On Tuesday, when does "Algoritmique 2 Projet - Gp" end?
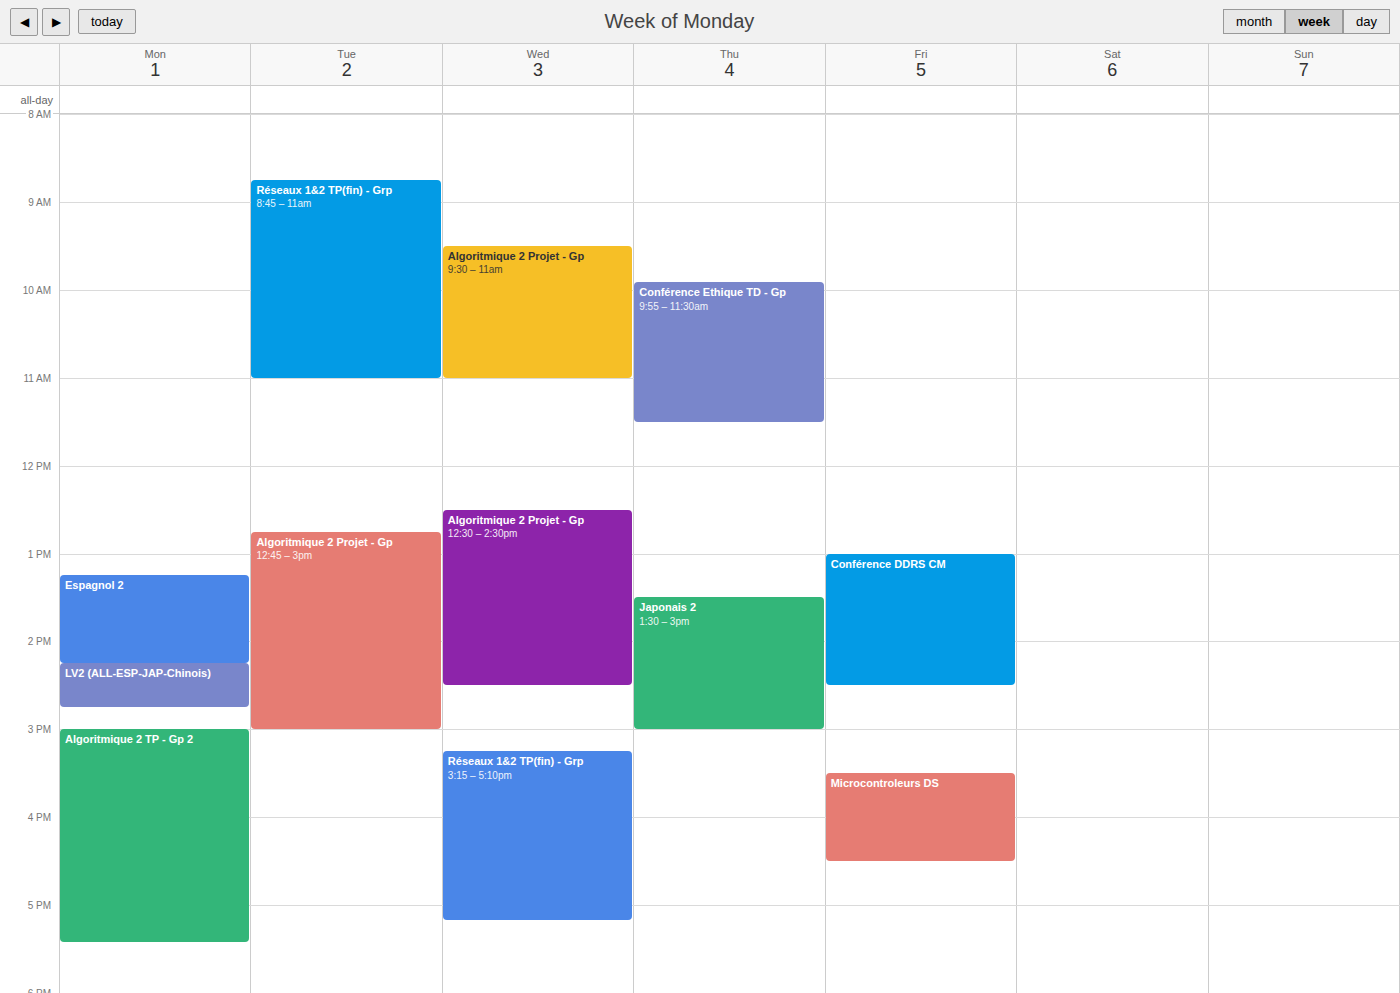
3:00 PM